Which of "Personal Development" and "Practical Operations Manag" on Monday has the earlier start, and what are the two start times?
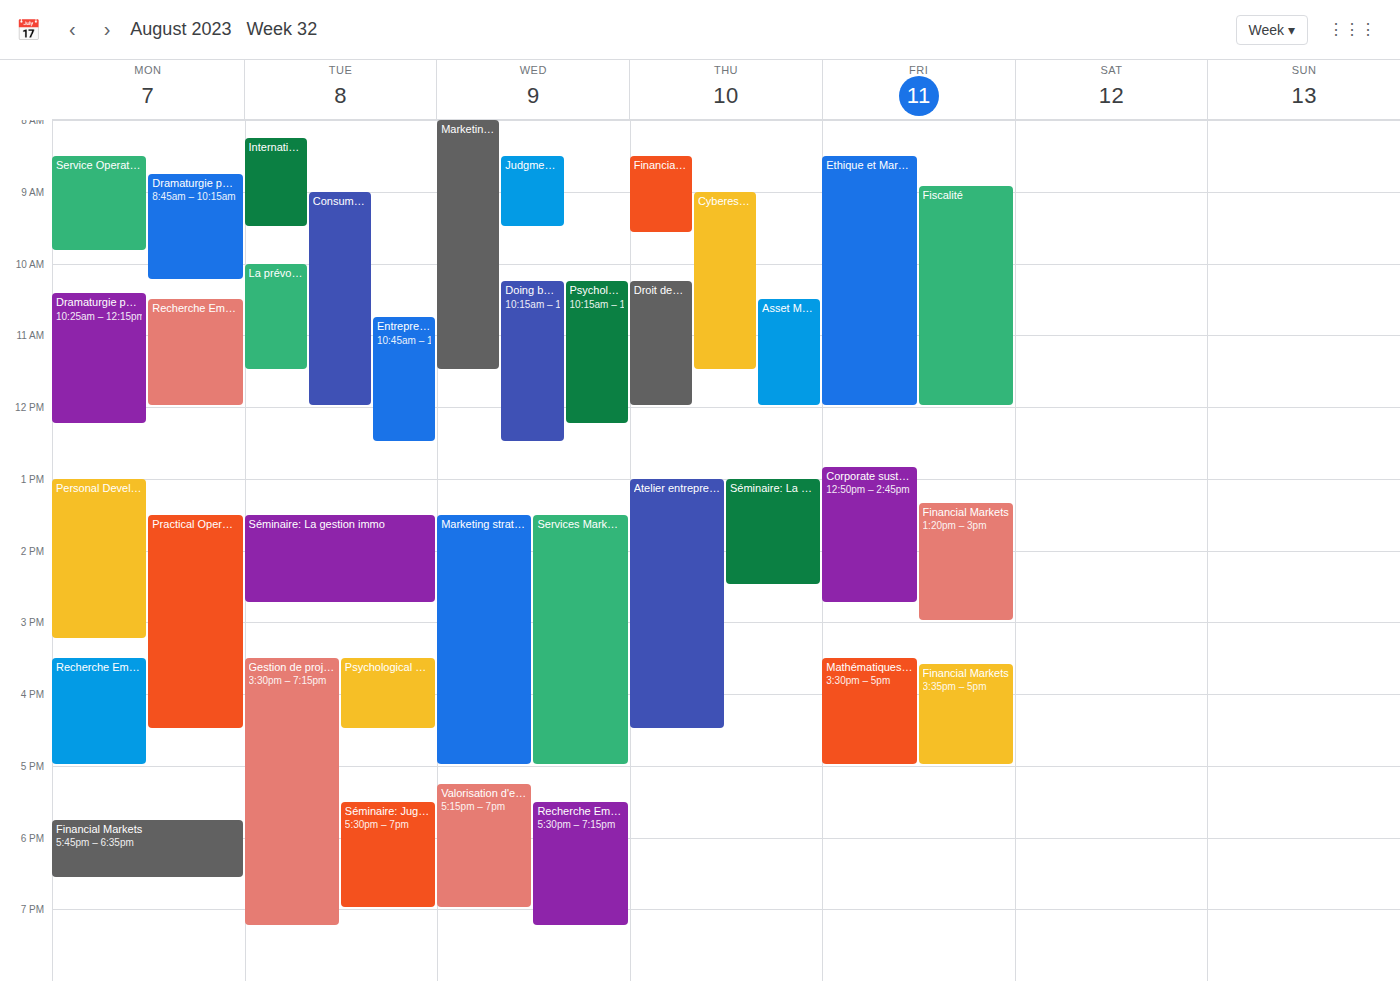
"Personal Development" 1:00 PM; "Practical Operations Manag" 1:30 PM.